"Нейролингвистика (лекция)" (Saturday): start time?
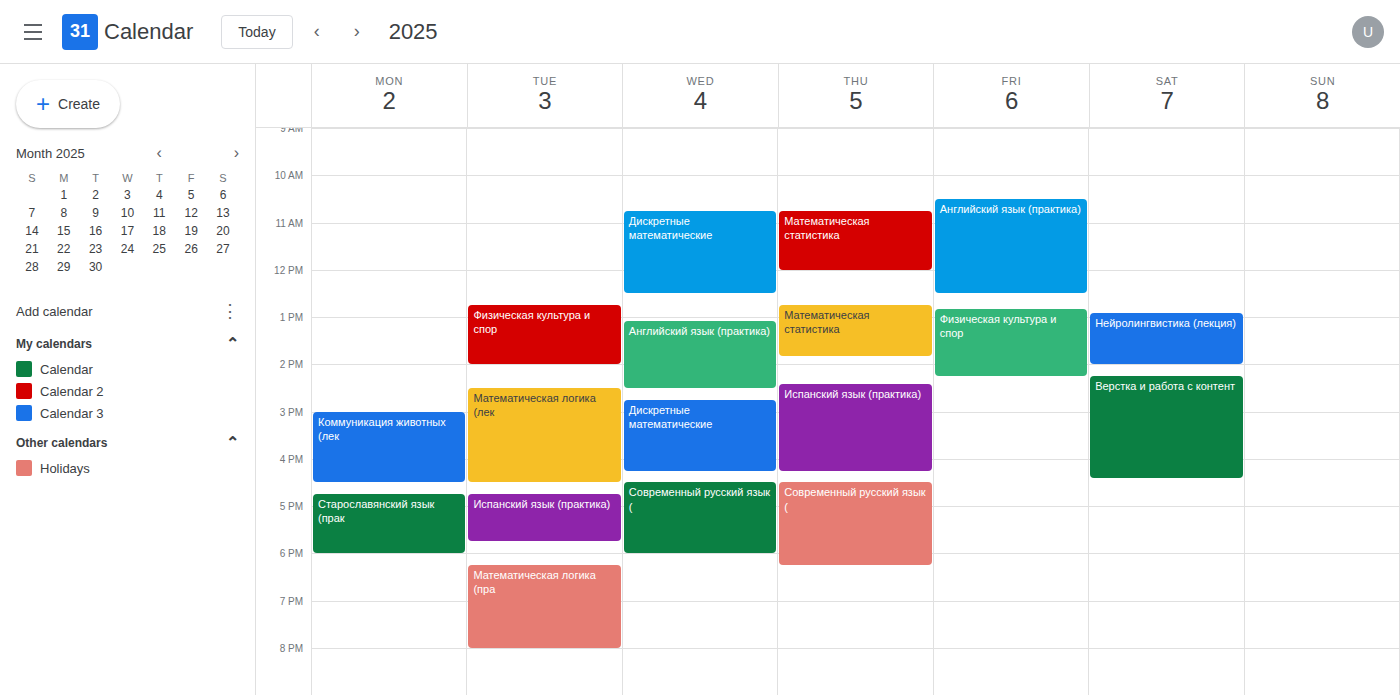
12:55 PM